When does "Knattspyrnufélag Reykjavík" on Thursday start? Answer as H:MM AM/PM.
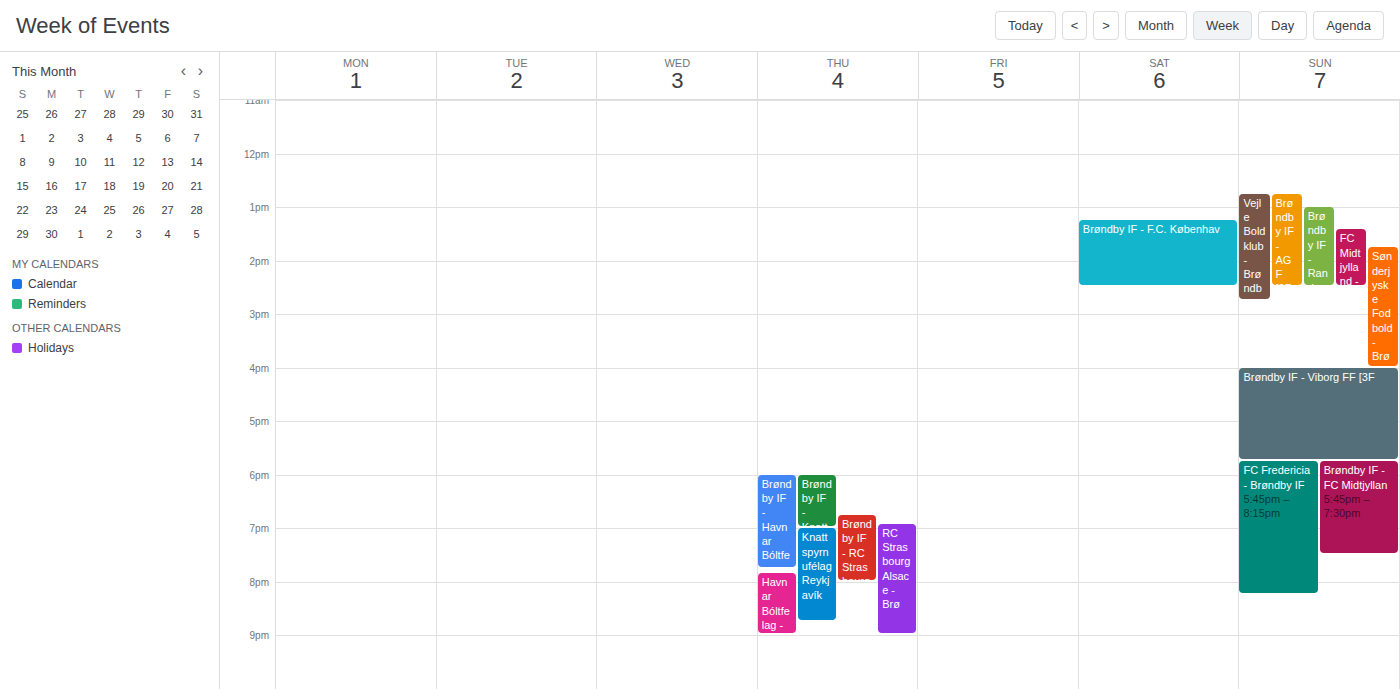
7:00 PM